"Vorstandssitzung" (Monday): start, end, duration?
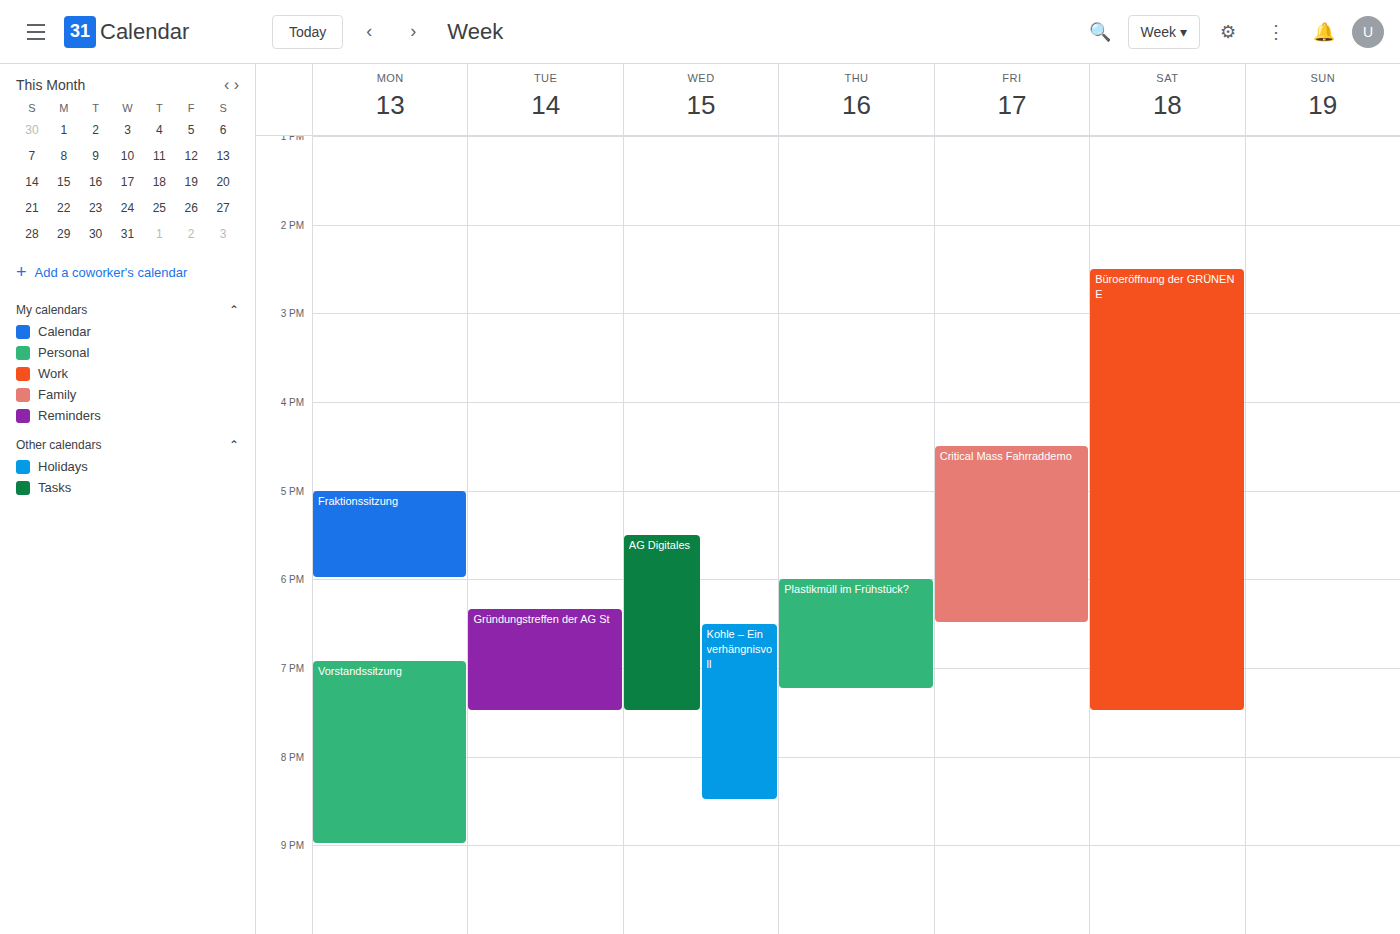
6:55 PM to 9:00 PM, 2 hours 5 minutes